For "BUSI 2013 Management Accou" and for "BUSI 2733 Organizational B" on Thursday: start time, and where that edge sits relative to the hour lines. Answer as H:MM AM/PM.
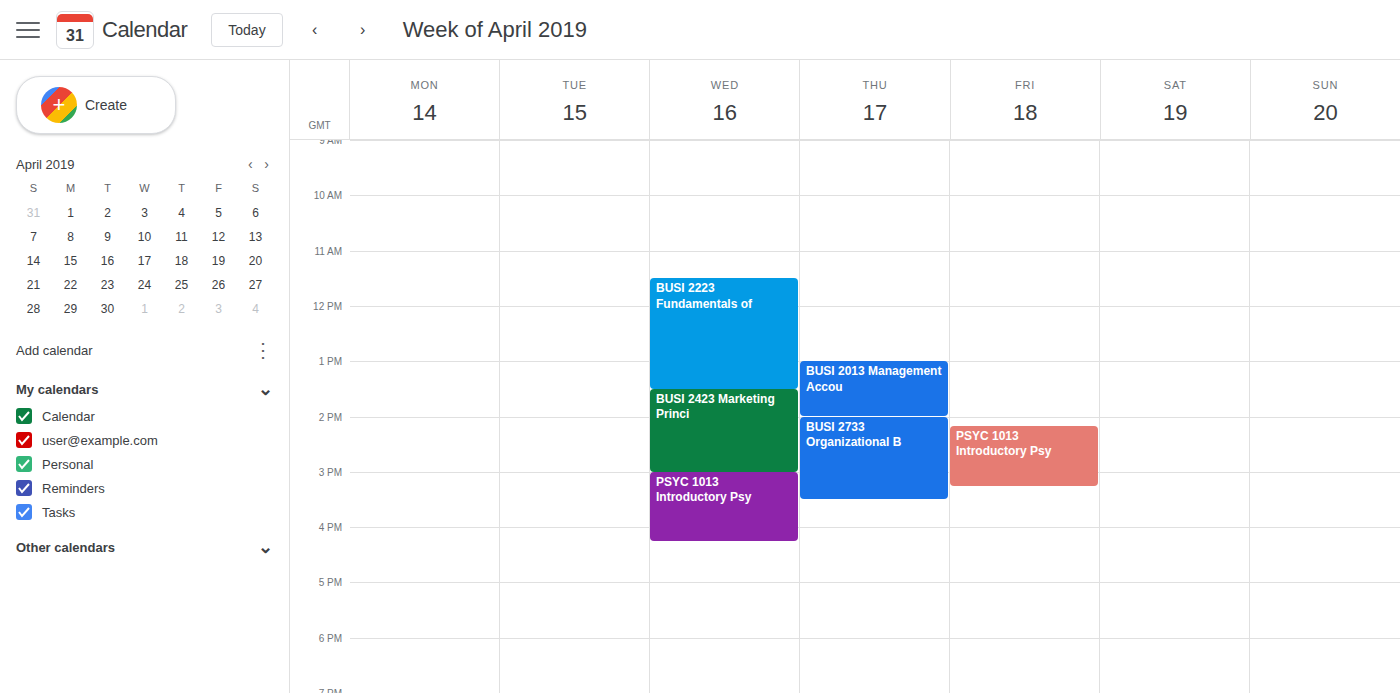
"BUSI 2013 Management Accou": 1:00 PM, exactly on the 1 PM line. "BUSI 2733 Organizational B": 2:00 PM, exactly on the 2 PM line.